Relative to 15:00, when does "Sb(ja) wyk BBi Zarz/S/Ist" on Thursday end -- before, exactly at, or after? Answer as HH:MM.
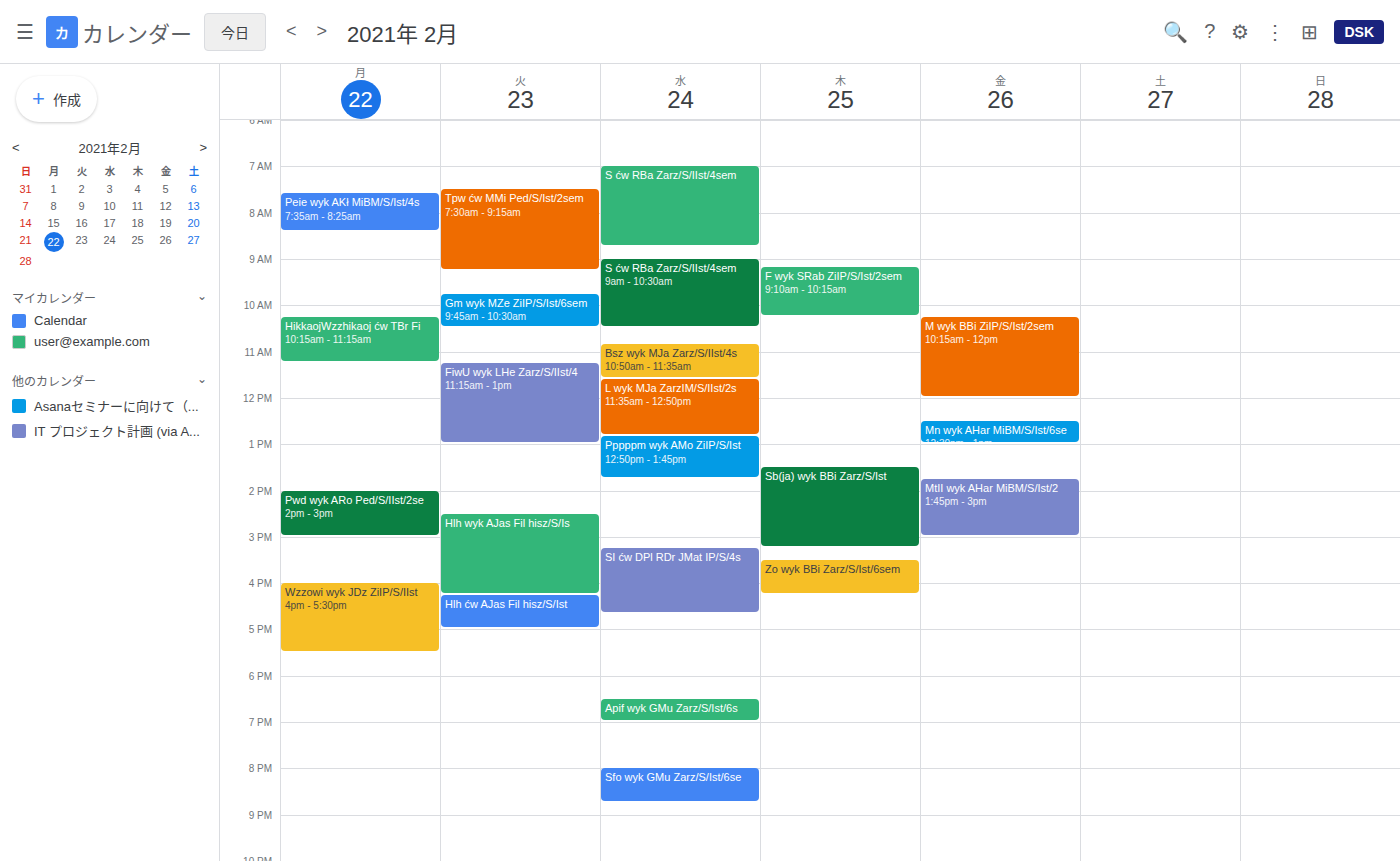
15:15 -- after 15:00, 15 minutes below the 15:00 line.